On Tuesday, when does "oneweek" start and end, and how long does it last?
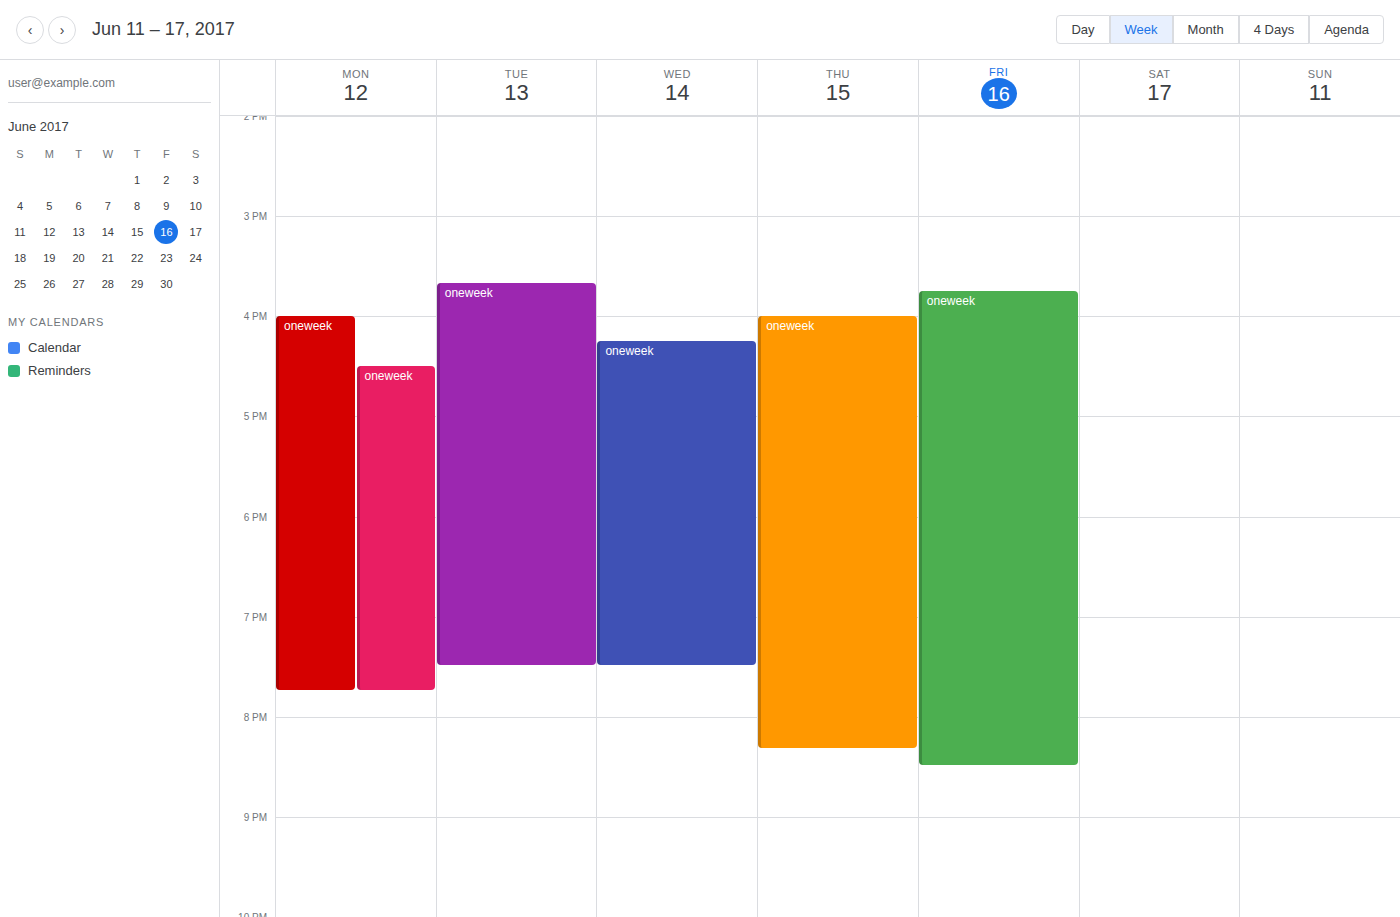
3:40 PM to 7:30 PM, 3 hours 50 minutes